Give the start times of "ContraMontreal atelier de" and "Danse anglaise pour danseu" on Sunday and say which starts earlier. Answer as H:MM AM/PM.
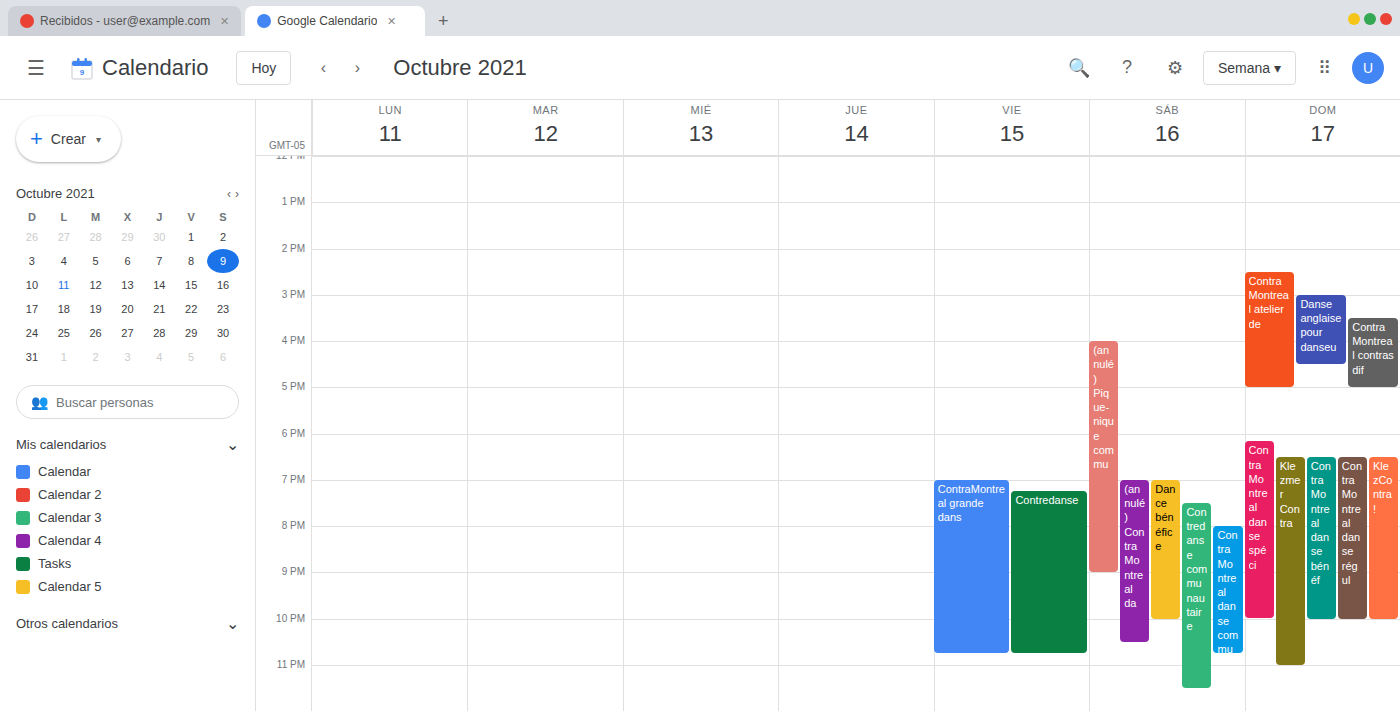
"ContraMontreal atelier de" 2:30 PM; "Danse anglaise pour danseu" 3:00 PM.